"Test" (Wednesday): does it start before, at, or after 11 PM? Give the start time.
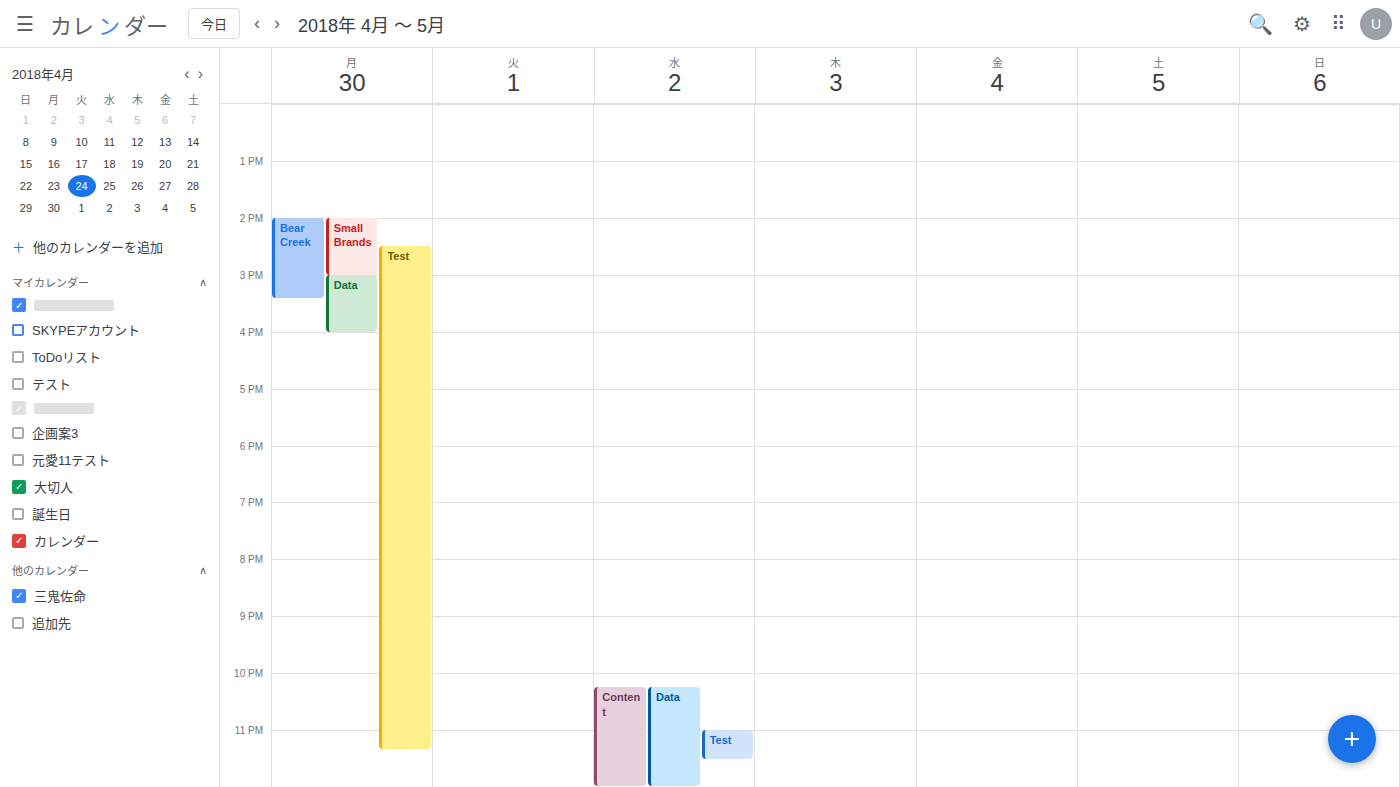
11:00 PM -- exactly at 11 PM, on the 11 PM line.